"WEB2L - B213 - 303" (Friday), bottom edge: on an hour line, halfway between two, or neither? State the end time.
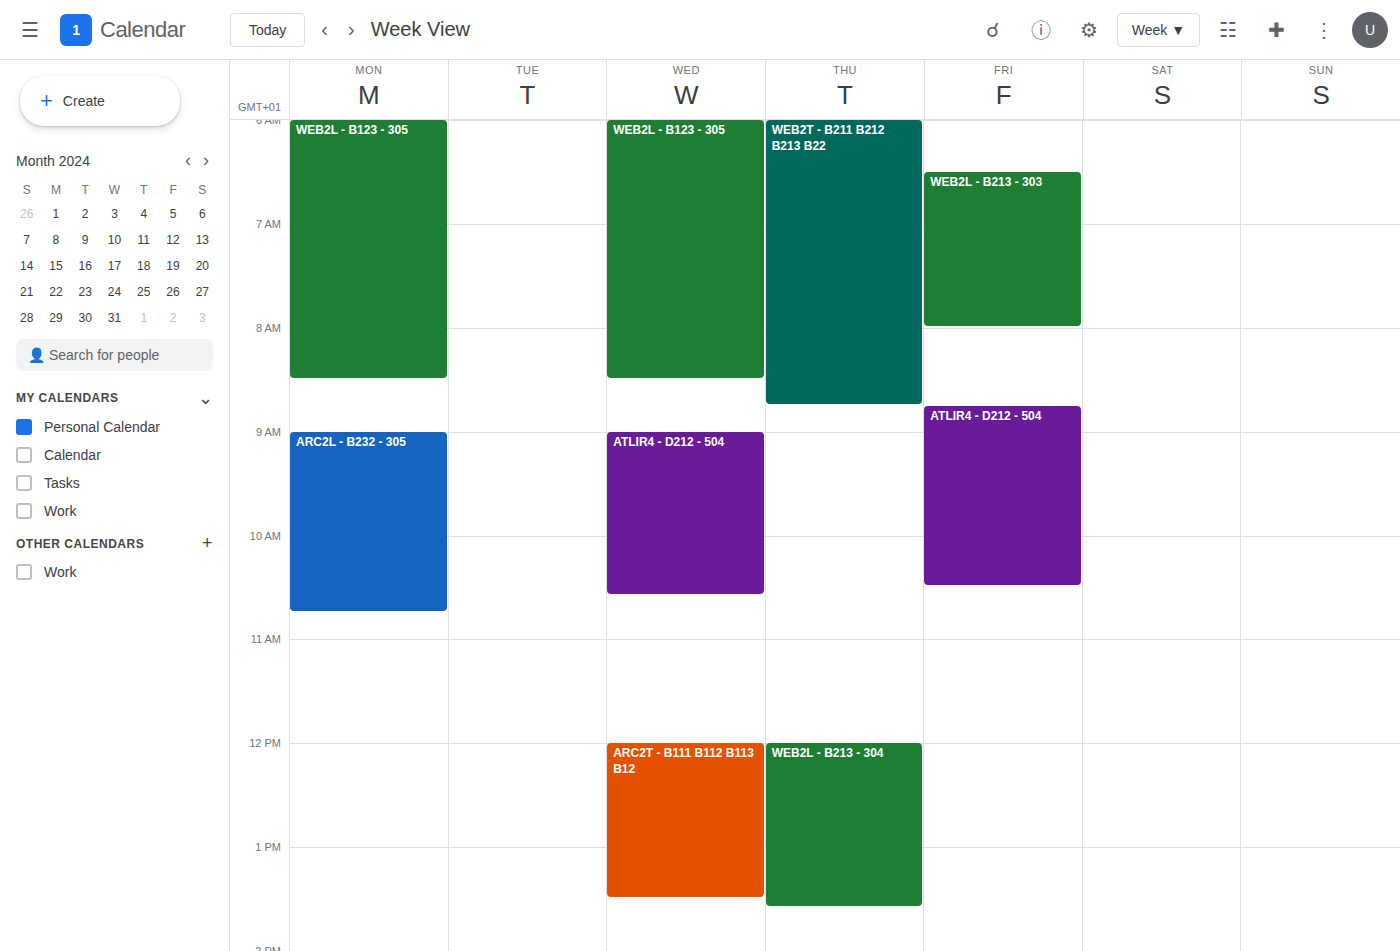
8:00 AM -- exactly on the 8 AM line.